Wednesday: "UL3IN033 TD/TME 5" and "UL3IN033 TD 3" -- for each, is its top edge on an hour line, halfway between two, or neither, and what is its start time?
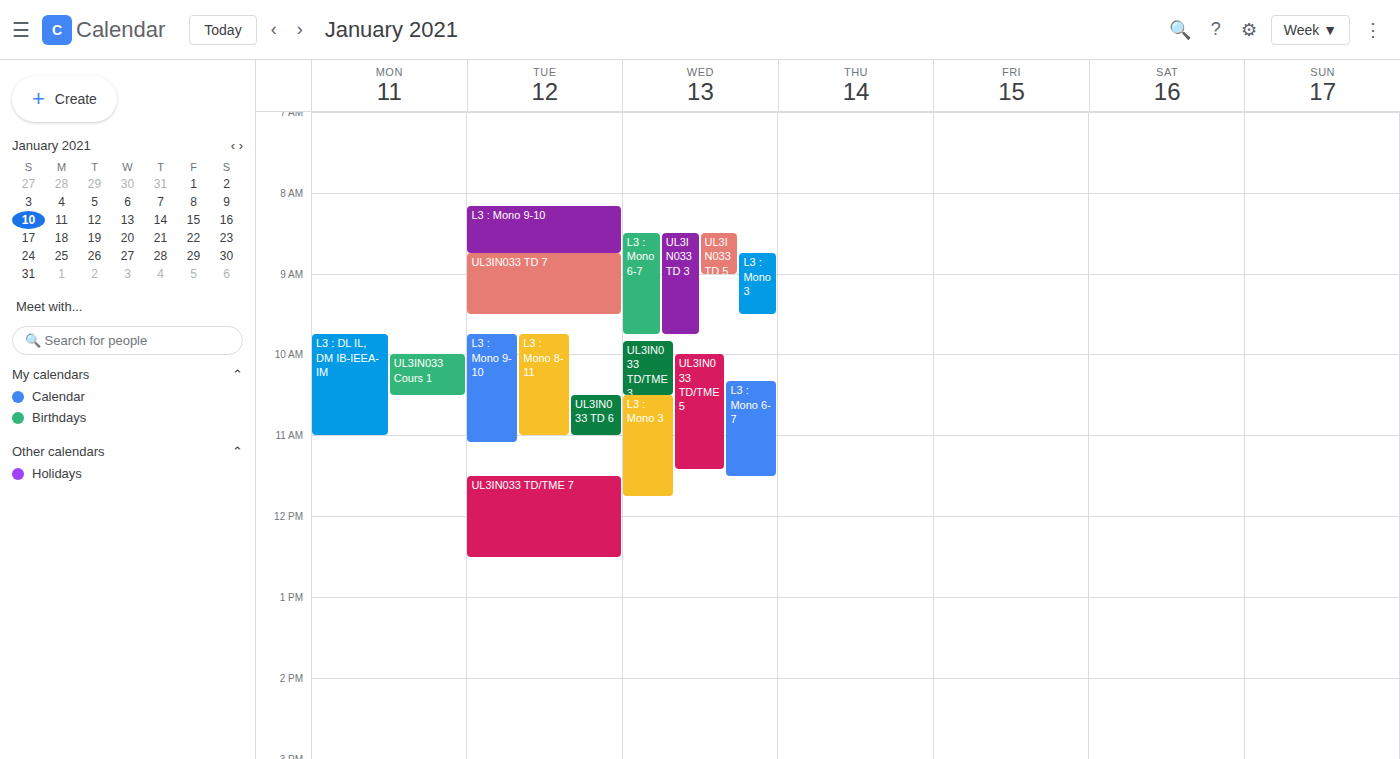
"UL3IN033 TD/TME 5": 10:00 AM, exactly on the 10 AM line. "UL3IN033 TD 3": 8:30 AM, halfway between the 8 AM and 9 AM lines.